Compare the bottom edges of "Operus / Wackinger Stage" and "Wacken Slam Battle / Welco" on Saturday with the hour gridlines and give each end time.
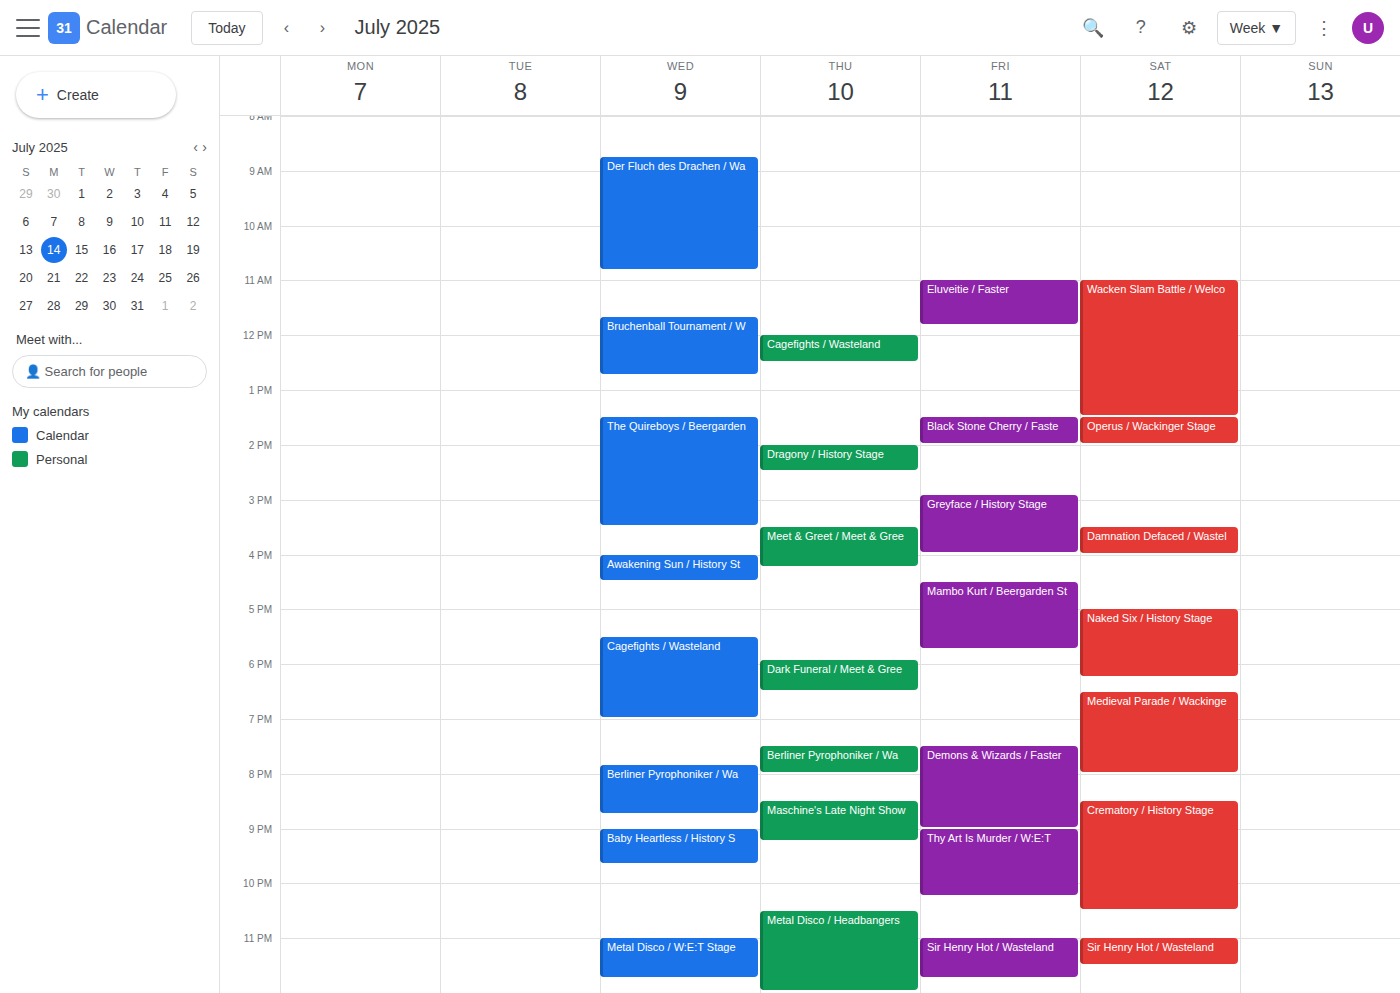
"Operus / Wackinger Stage": 14:00, exactly on the 14:00 line. "Wacken Slam Battle / Welco": 13:30, halfway between the 13:00 and 14:00 lines.